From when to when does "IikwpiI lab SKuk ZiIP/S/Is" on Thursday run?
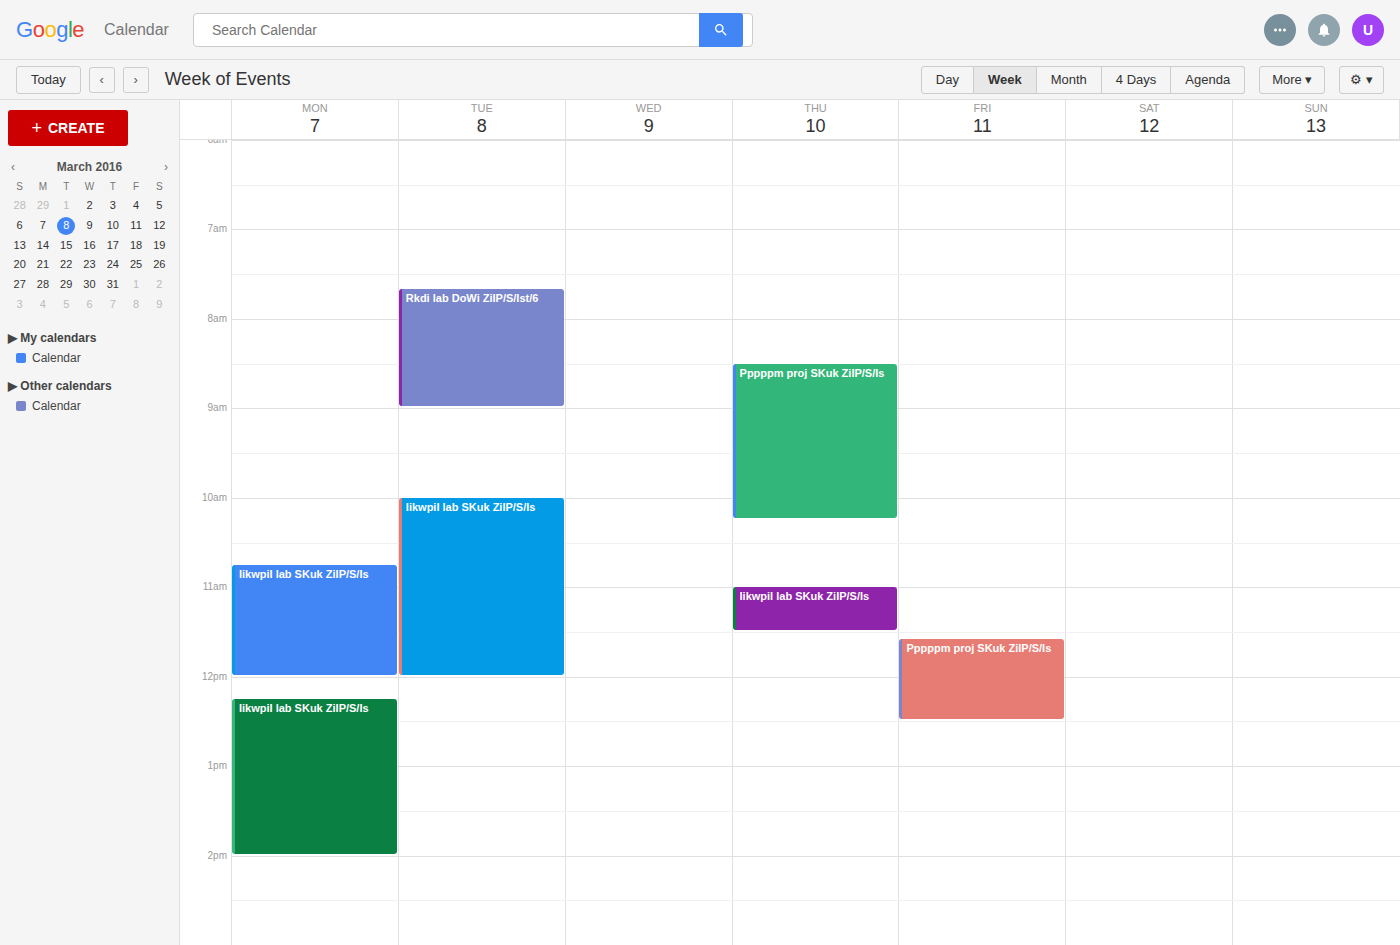
11:00 AM to 11:30 AM